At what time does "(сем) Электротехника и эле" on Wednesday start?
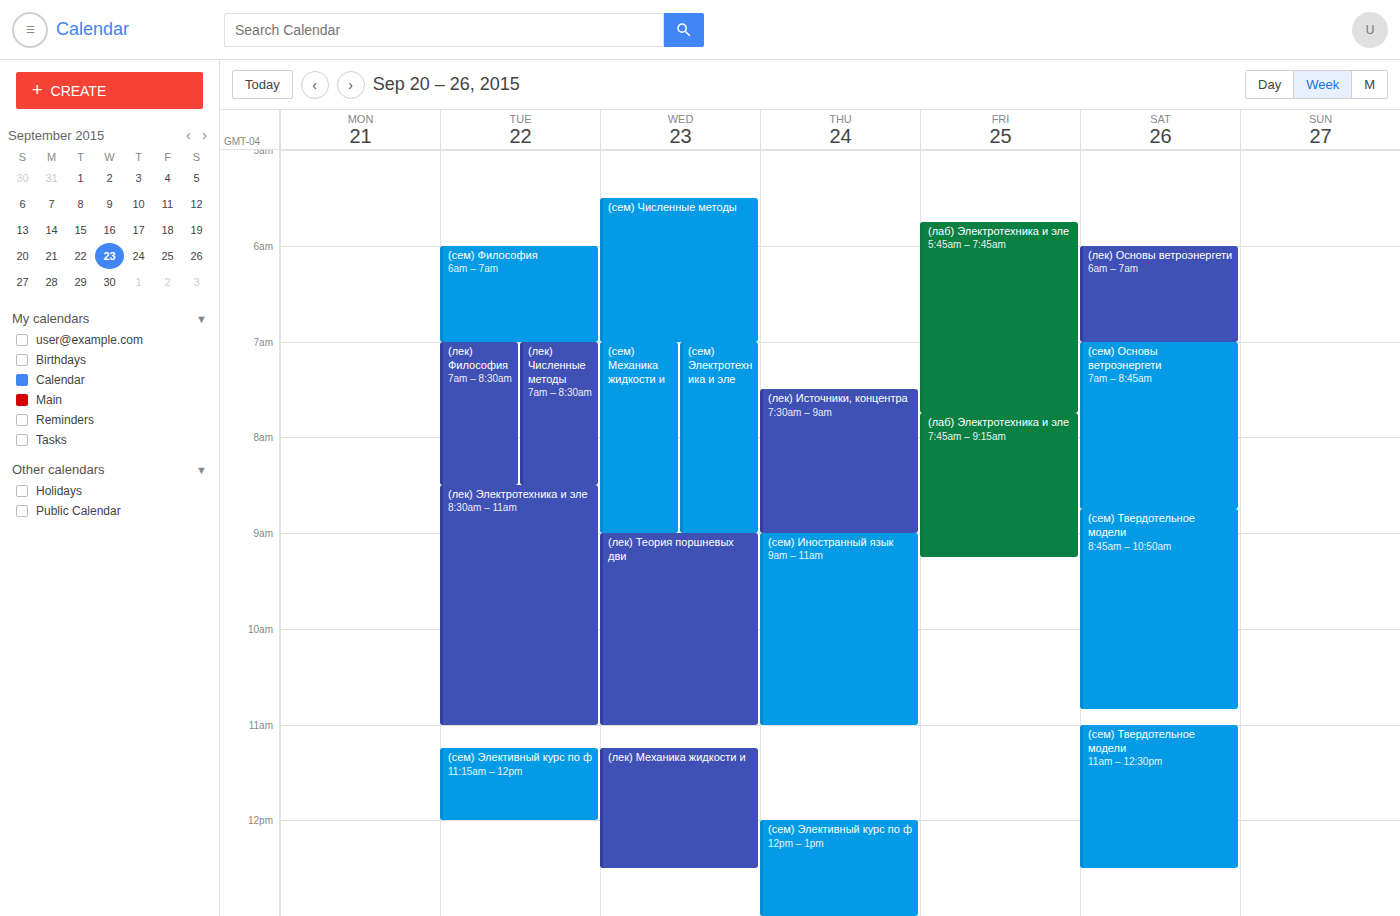
07:00